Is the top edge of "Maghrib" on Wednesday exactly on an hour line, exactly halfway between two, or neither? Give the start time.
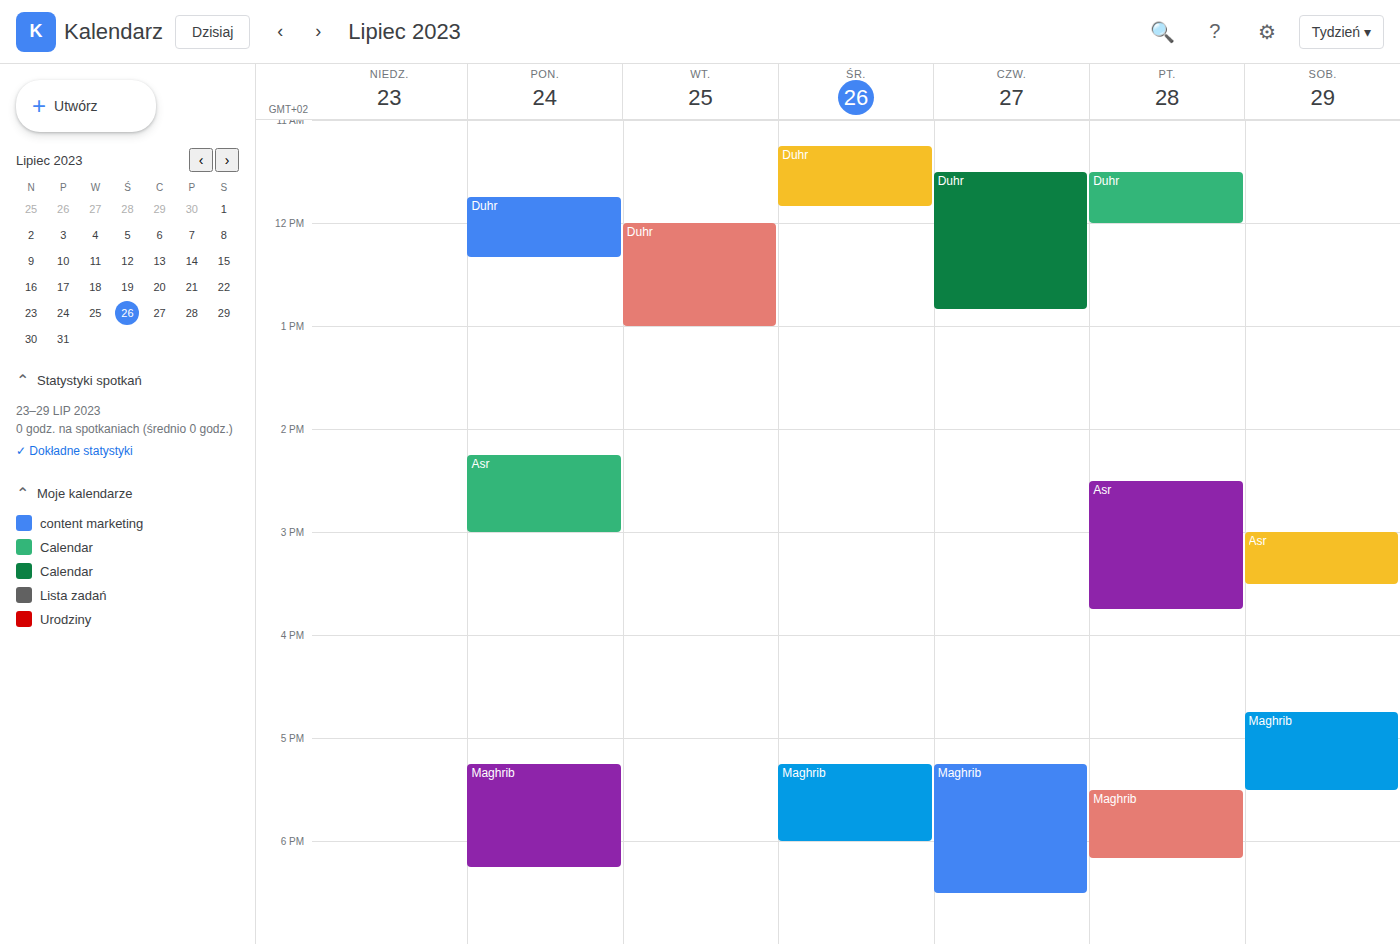
5:15 PM -- neither: a quarter of the way from the 5 PM line to the 6 PM line.